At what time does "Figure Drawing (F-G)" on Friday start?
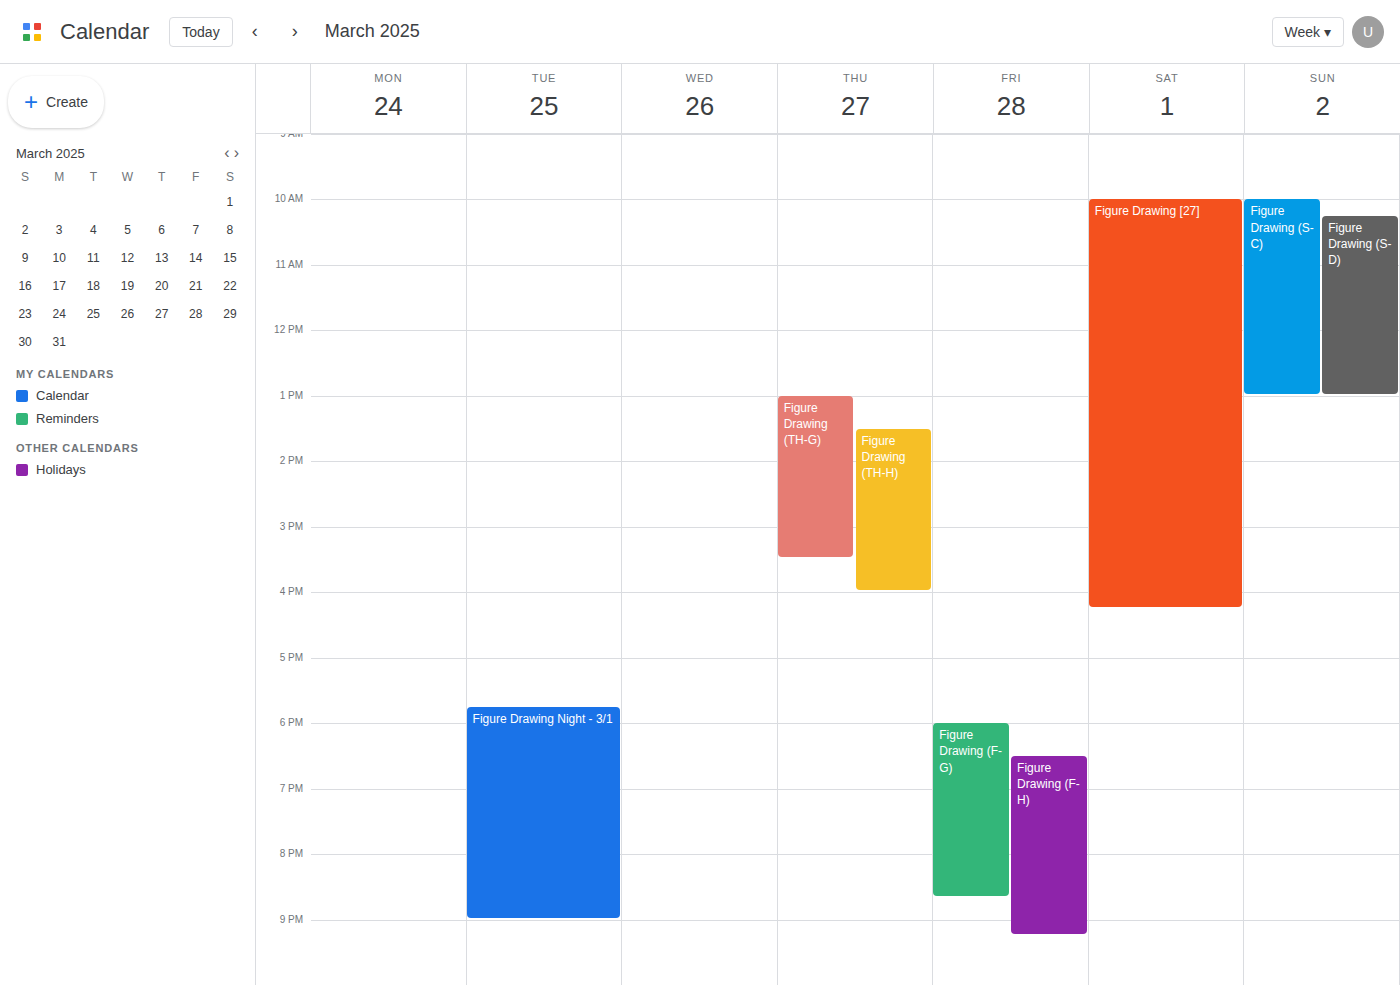
6:00 PM